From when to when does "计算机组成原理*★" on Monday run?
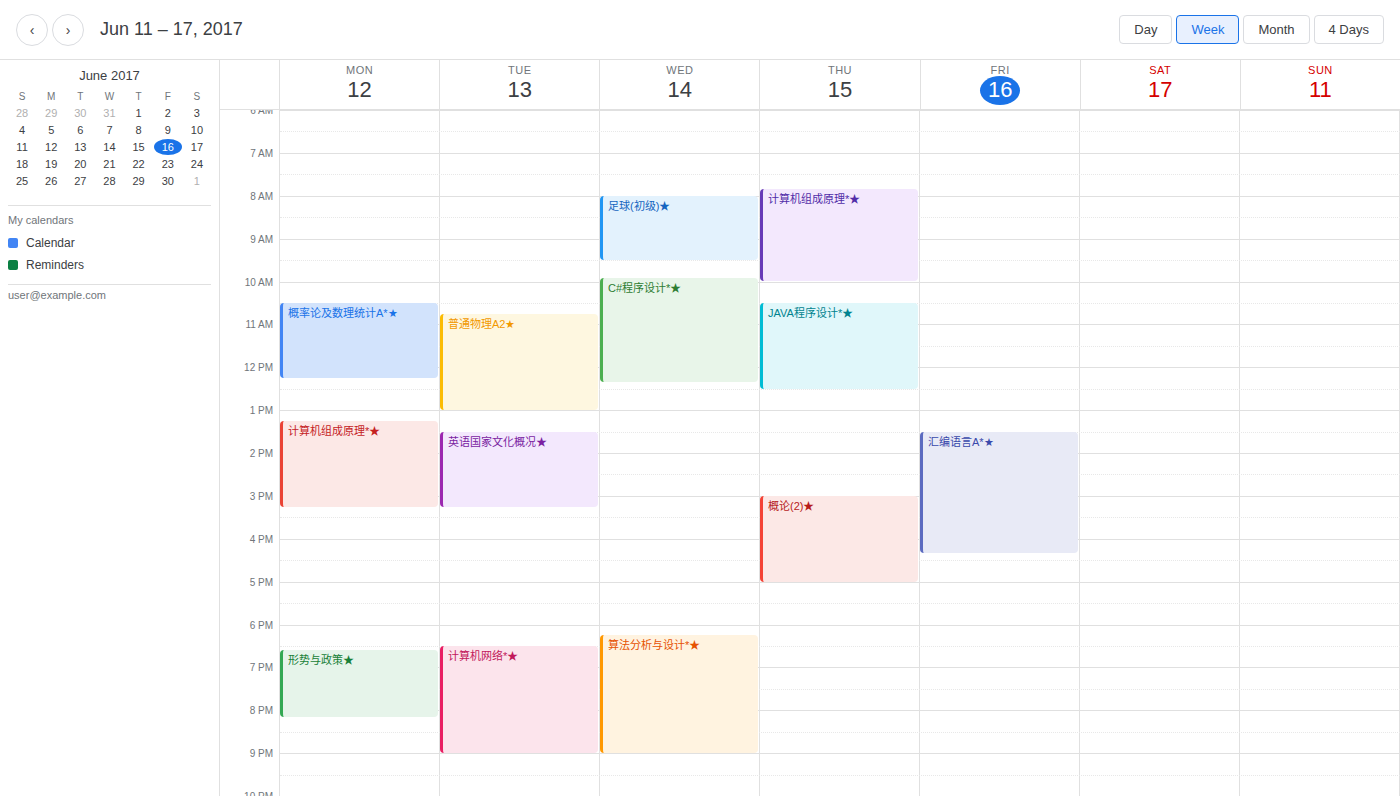
1:15 PM to 3:15 PM